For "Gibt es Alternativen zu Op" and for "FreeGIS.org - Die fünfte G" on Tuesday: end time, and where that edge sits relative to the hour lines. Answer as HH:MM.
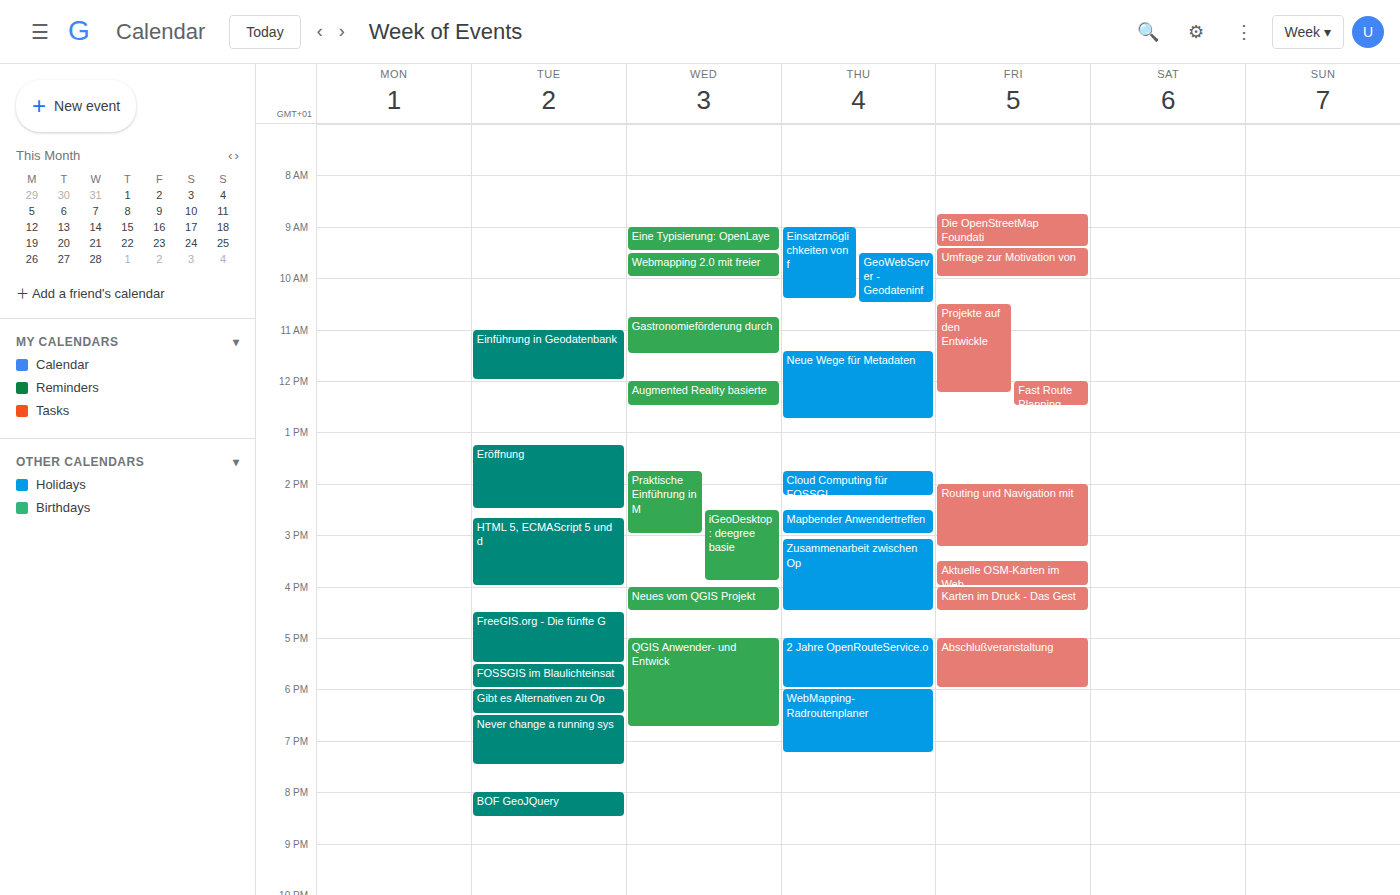
"Gibt es Alternativen zu Op": 18:30, halfway between the 18:00 and 19:00 lines. "FreeGIS.org - Die fünfte G": 17:30, halfway between the 17:00 and 18:00 lines.